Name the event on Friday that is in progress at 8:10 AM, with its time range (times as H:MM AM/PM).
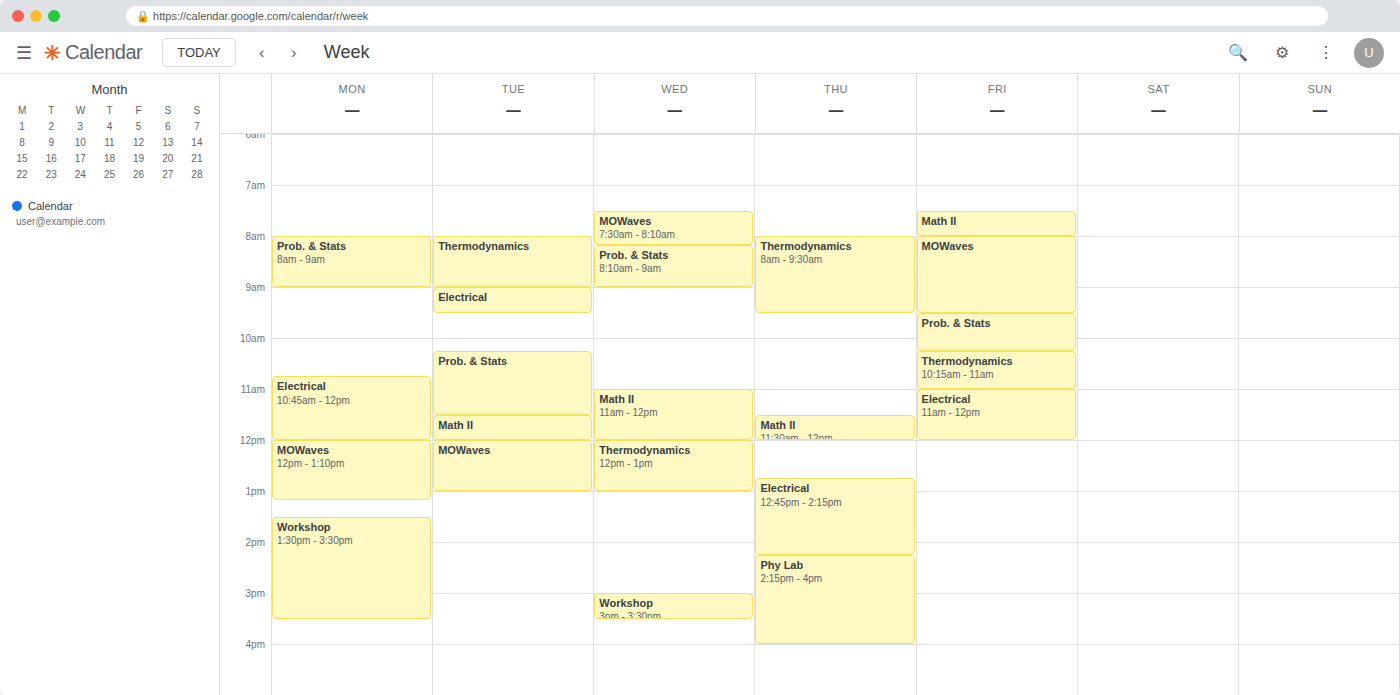
"MOWaves", 8:00 AM to 9:30 AM